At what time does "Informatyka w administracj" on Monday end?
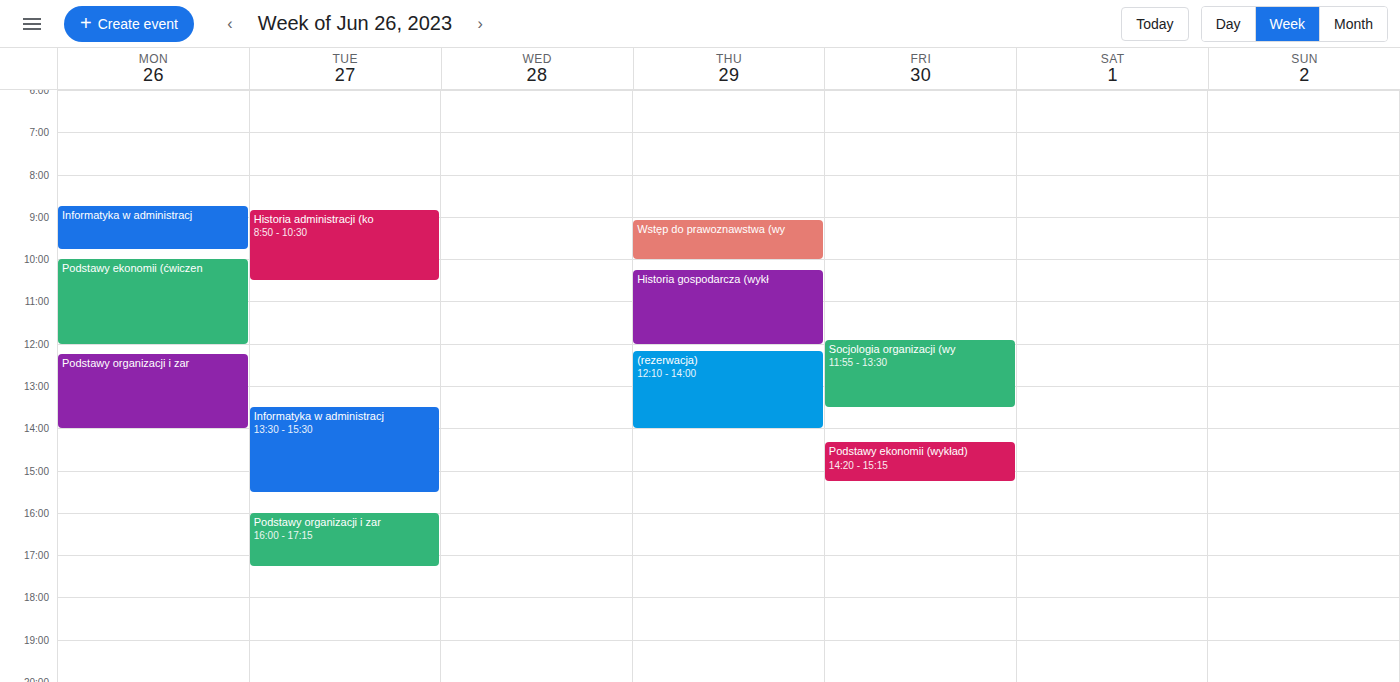
09:45